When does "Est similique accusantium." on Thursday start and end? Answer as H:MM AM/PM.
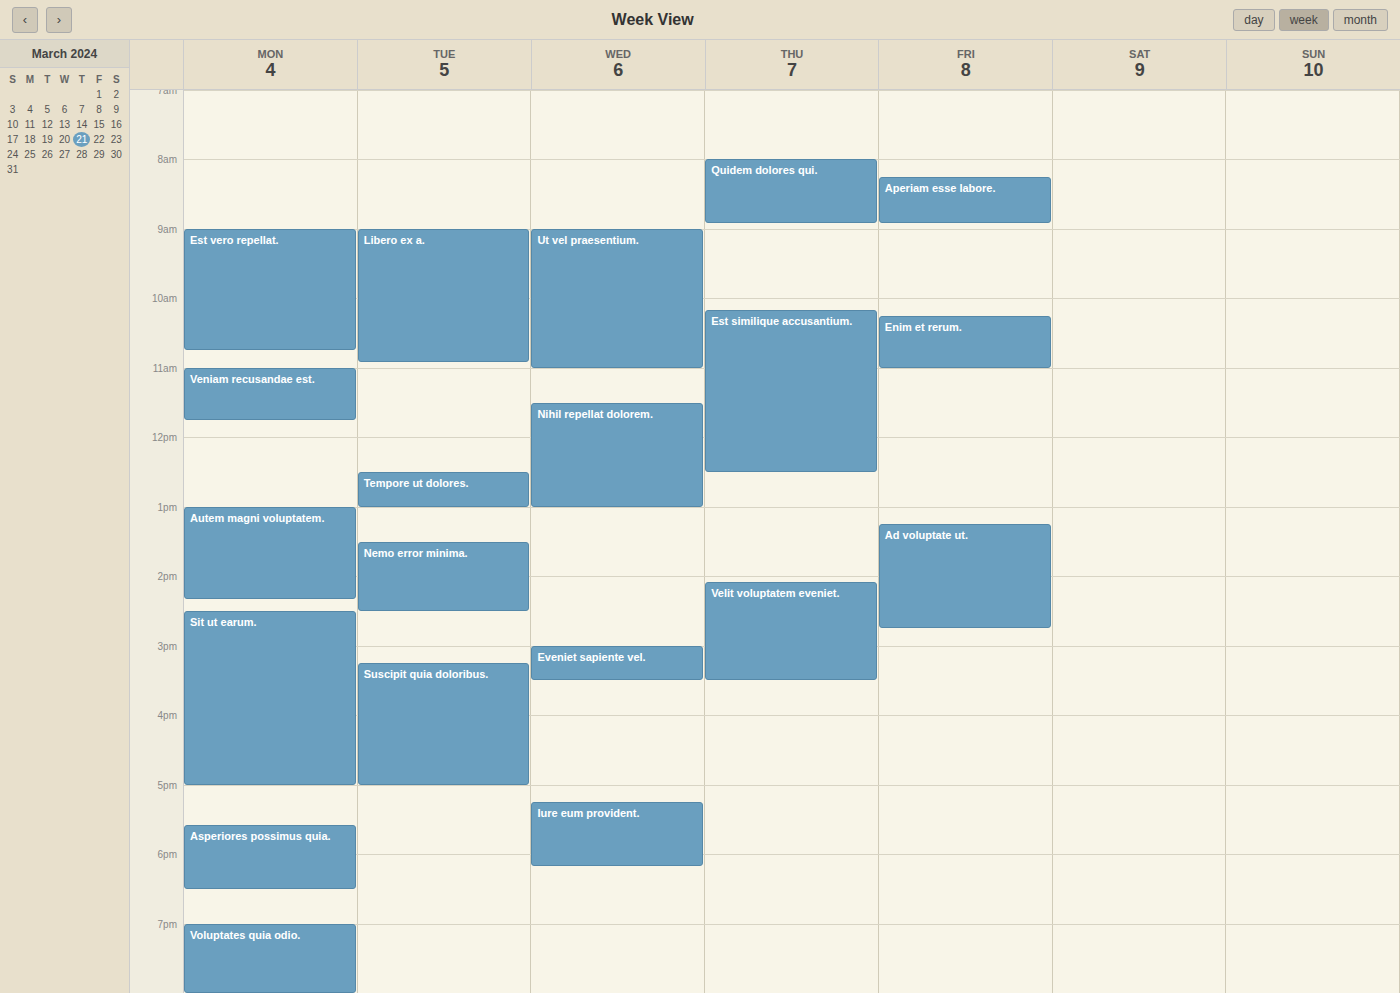
10:10 AM to 12:30 PM